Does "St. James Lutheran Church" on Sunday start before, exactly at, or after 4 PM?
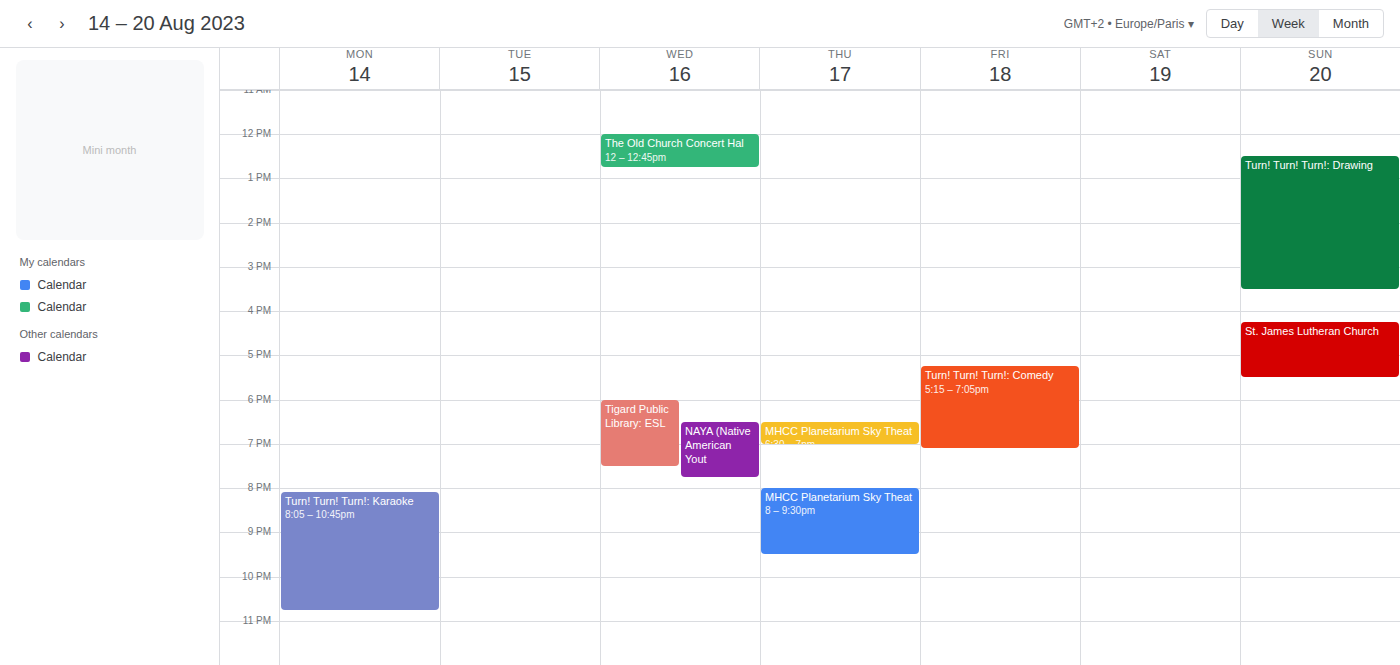
4:15 PM -- after 4 PM, 15 minutes below the 4 PM line.